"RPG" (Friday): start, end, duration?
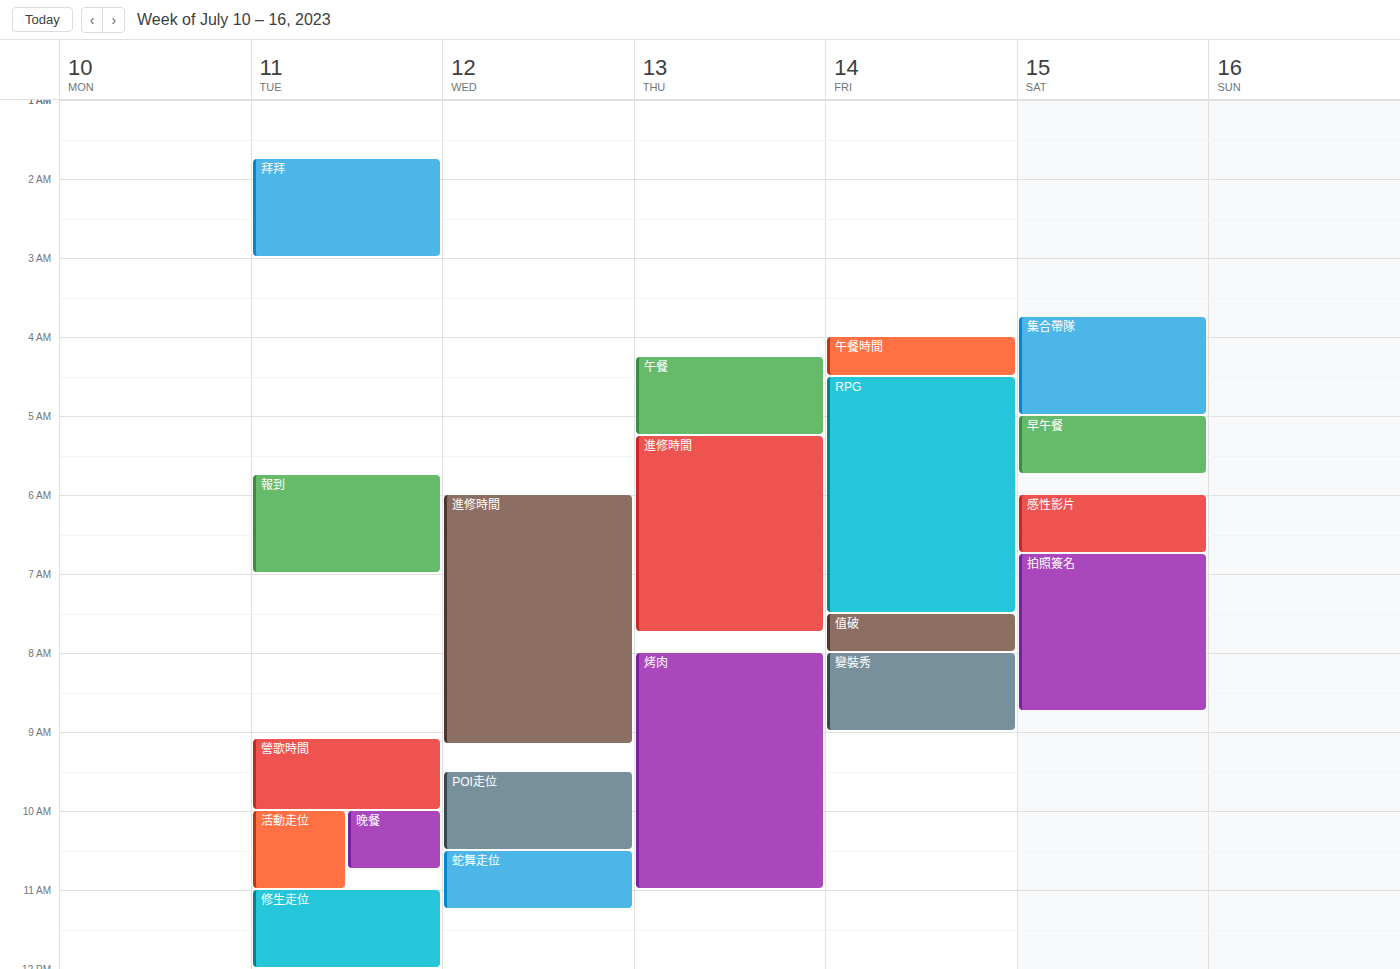
4:30 AM to 7:30 AM, 3 hours